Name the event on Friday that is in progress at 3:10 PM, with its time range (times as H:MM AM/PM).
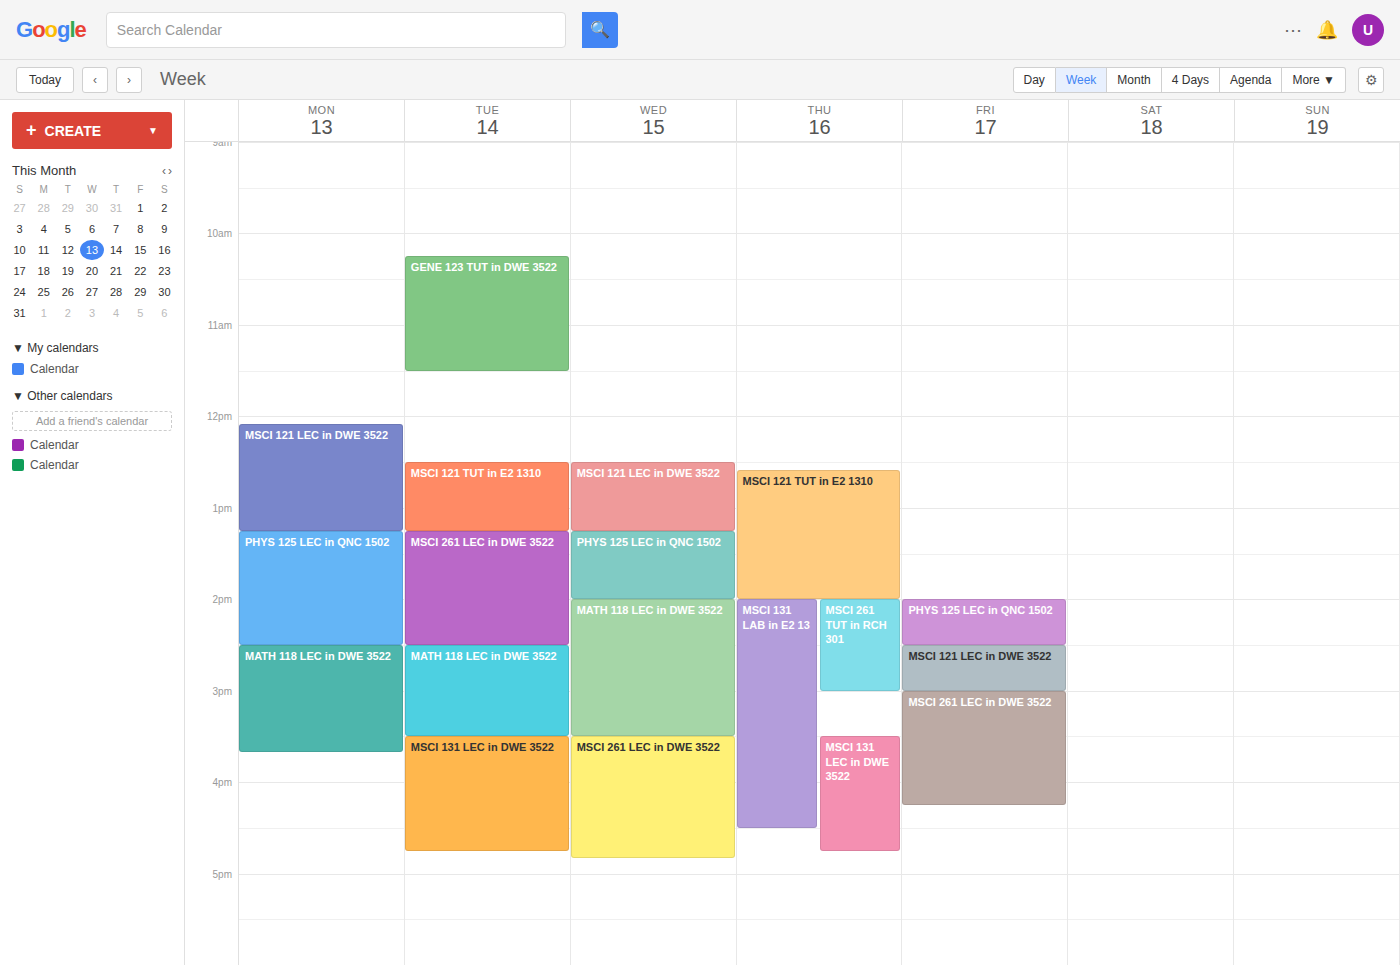
"MSCI 261 LEC in DWE 3522", 3:00 PM to 4:15 PM